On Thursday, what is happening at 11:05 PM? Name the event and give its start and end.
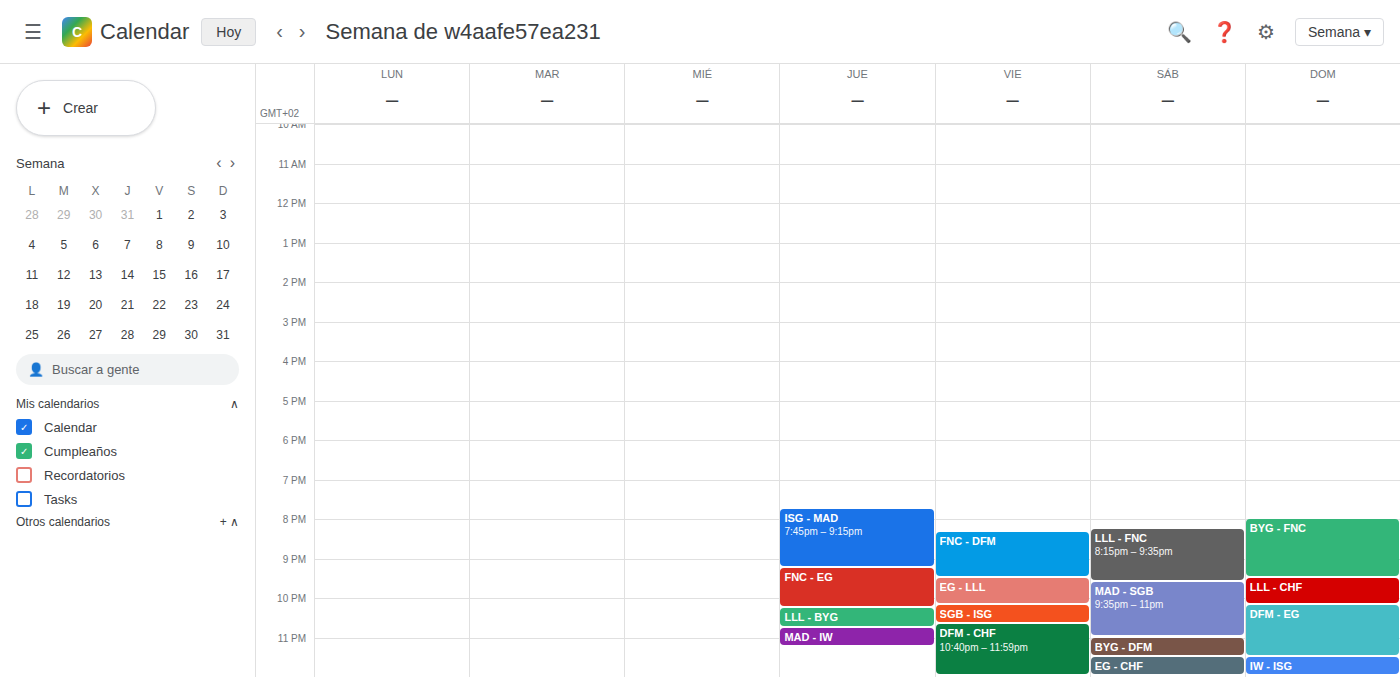
"MAD - IW", 10:45 PM to 11:15 PM